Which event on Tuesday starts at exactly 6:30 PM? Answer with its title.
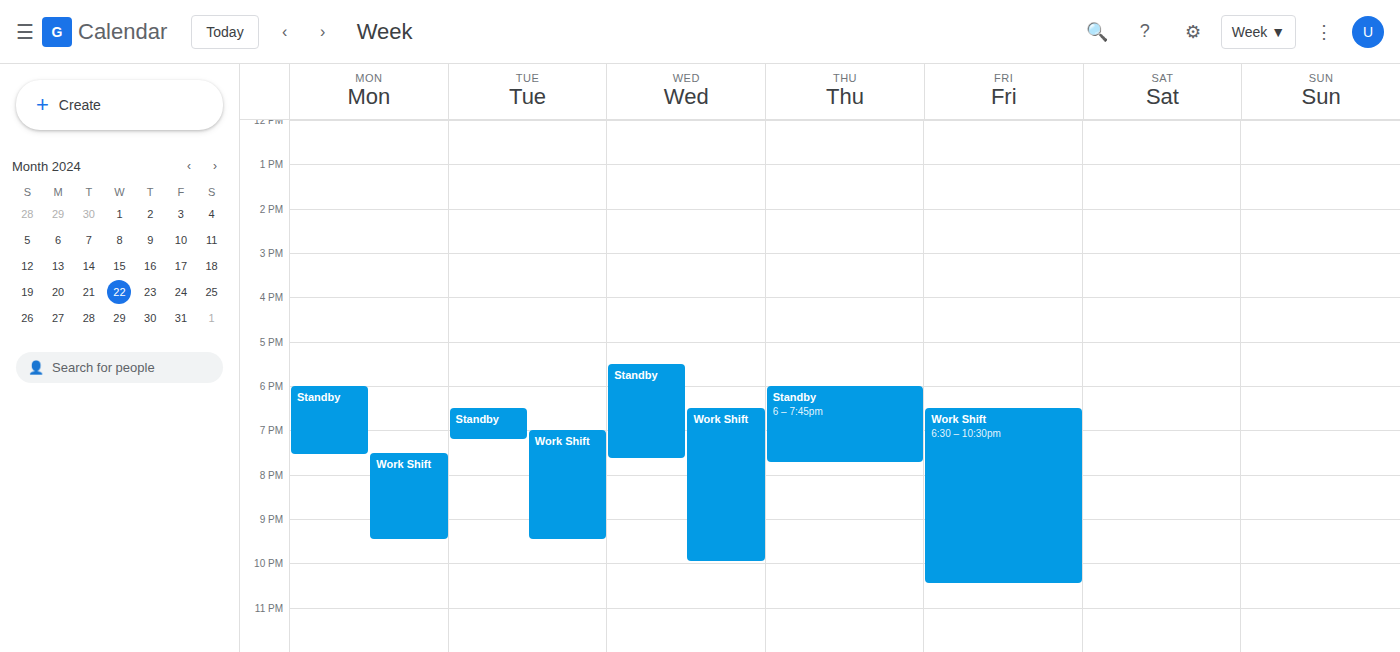
"Standby"